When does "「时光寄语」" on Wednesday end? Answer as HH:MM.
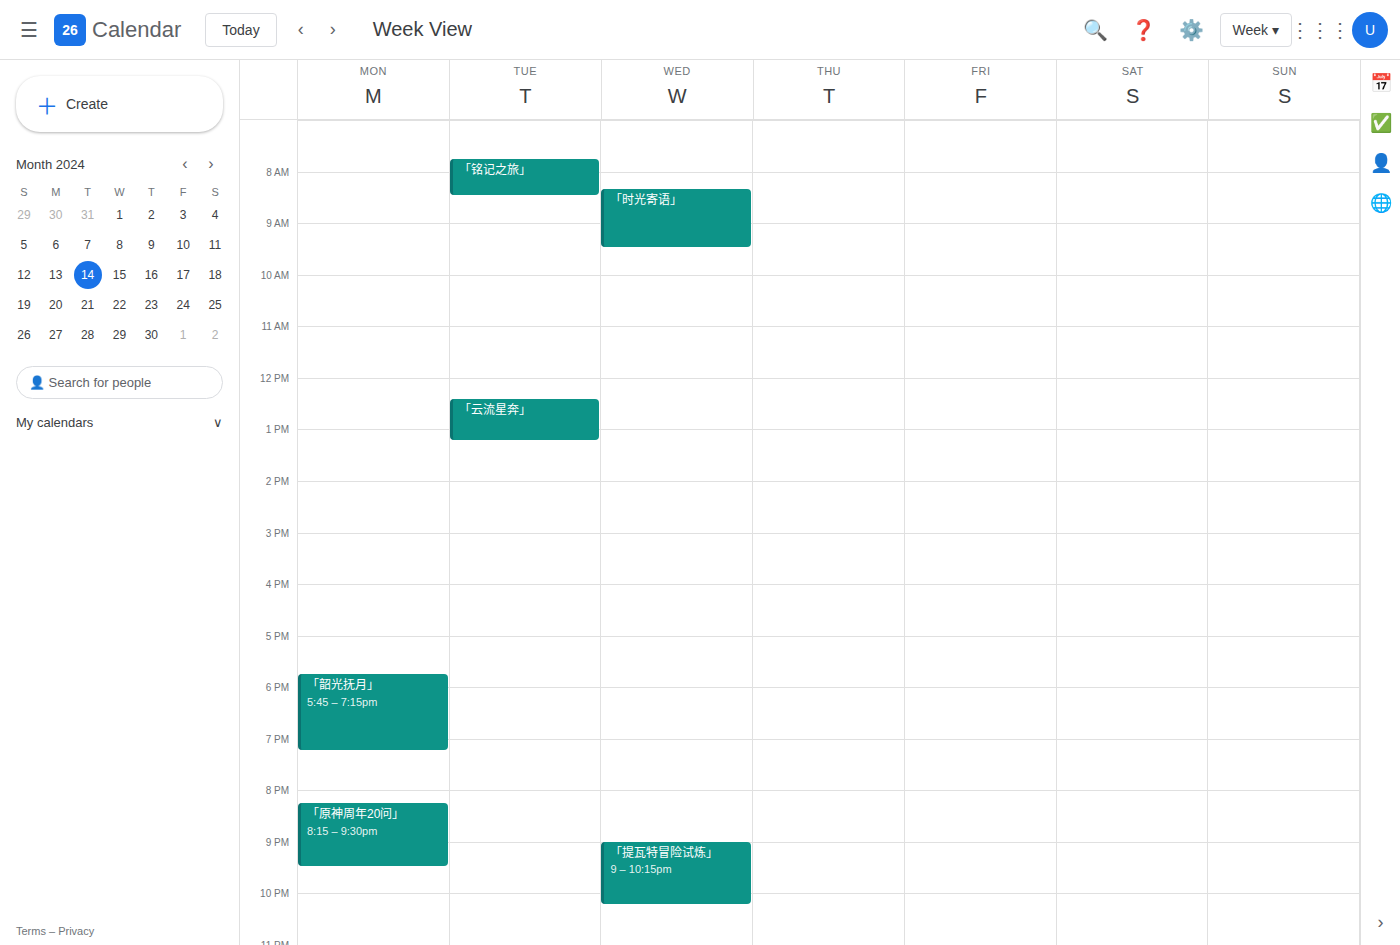
09:30